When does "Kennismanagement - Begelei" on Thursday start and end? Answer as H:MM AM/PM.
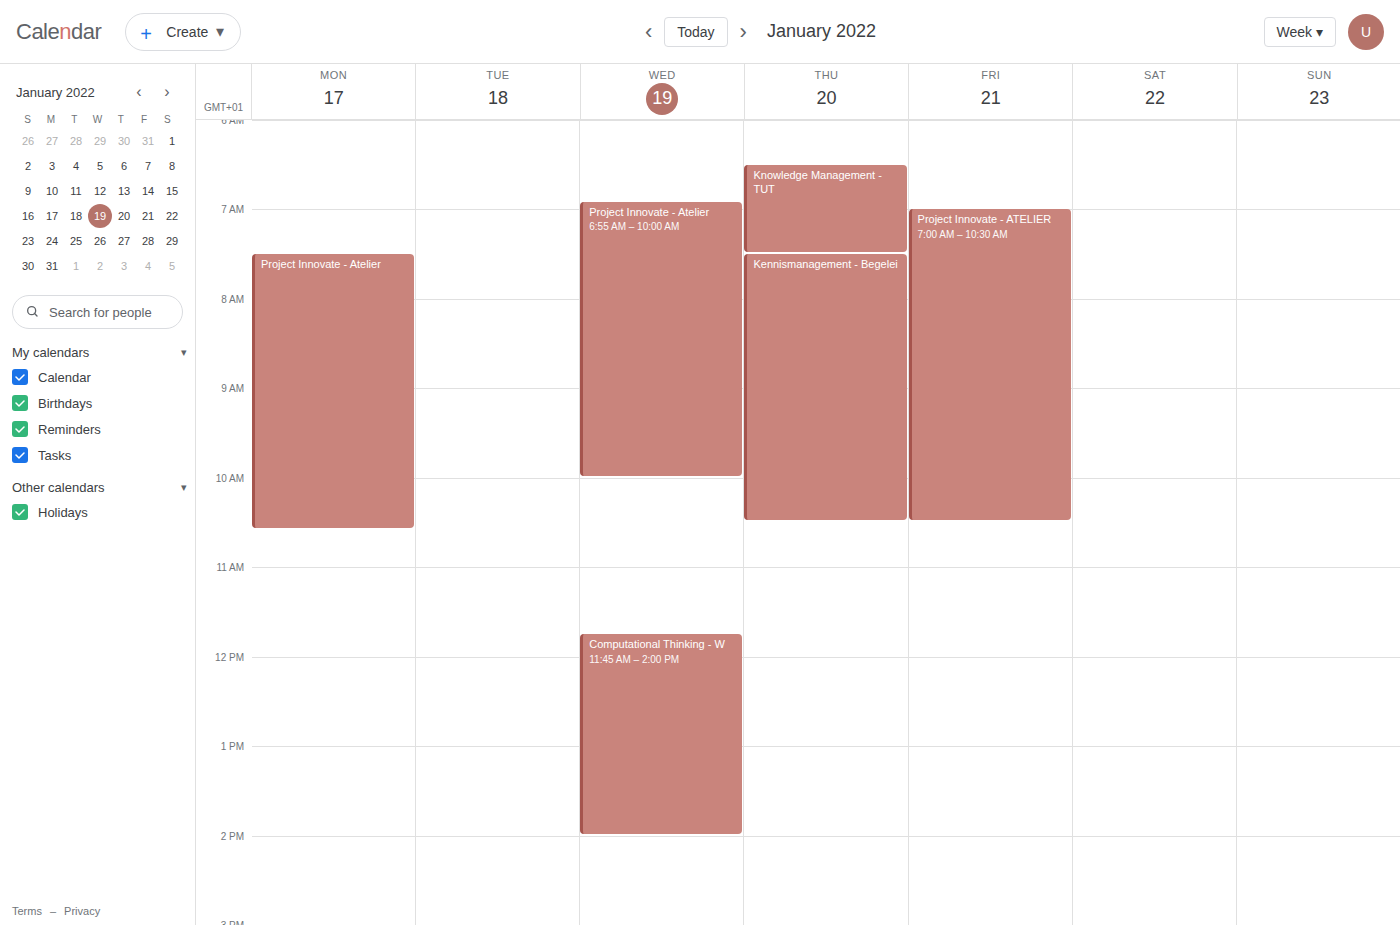
7:30 AM to 10:30 AM